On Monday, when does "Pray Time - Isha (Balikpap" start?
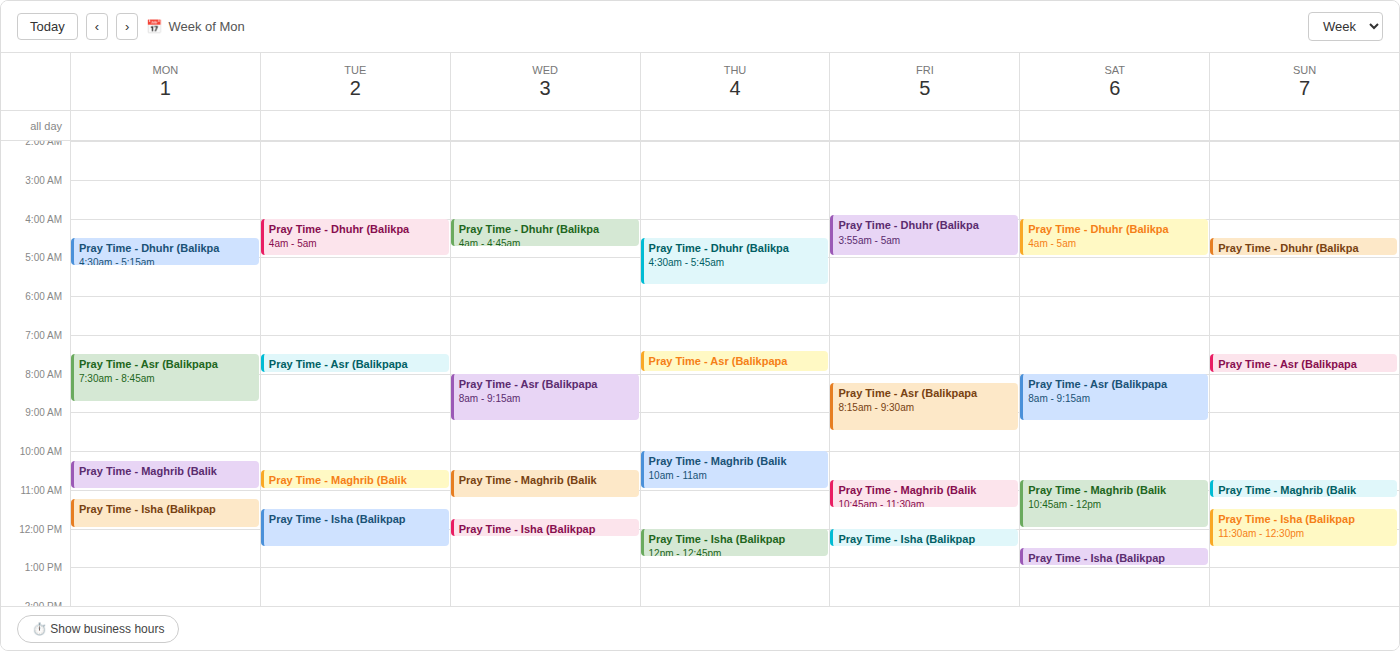
11:15